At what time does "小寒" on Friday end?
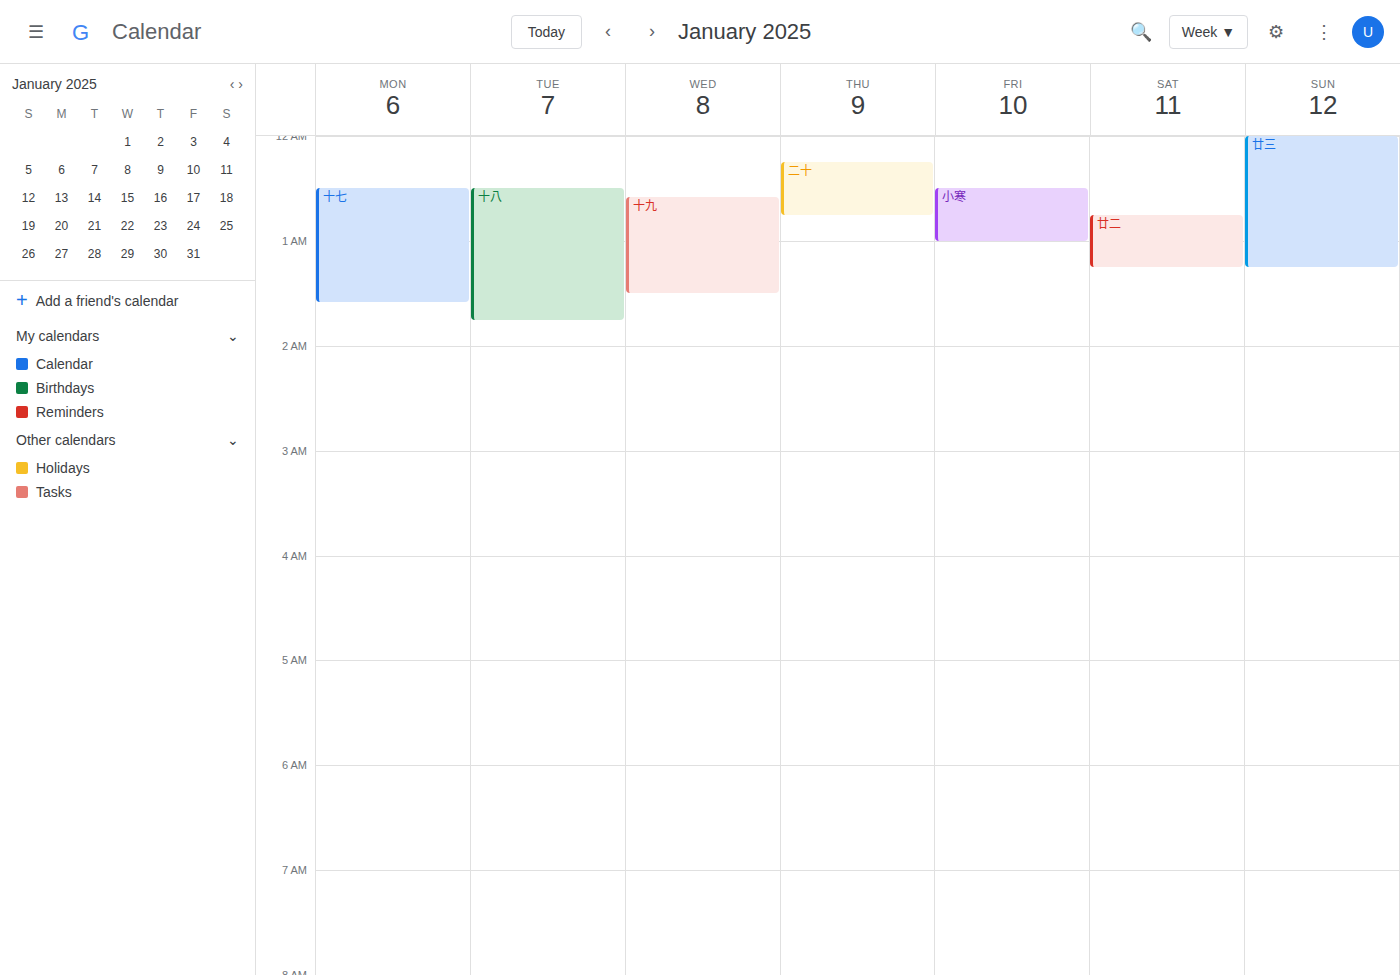
01:00